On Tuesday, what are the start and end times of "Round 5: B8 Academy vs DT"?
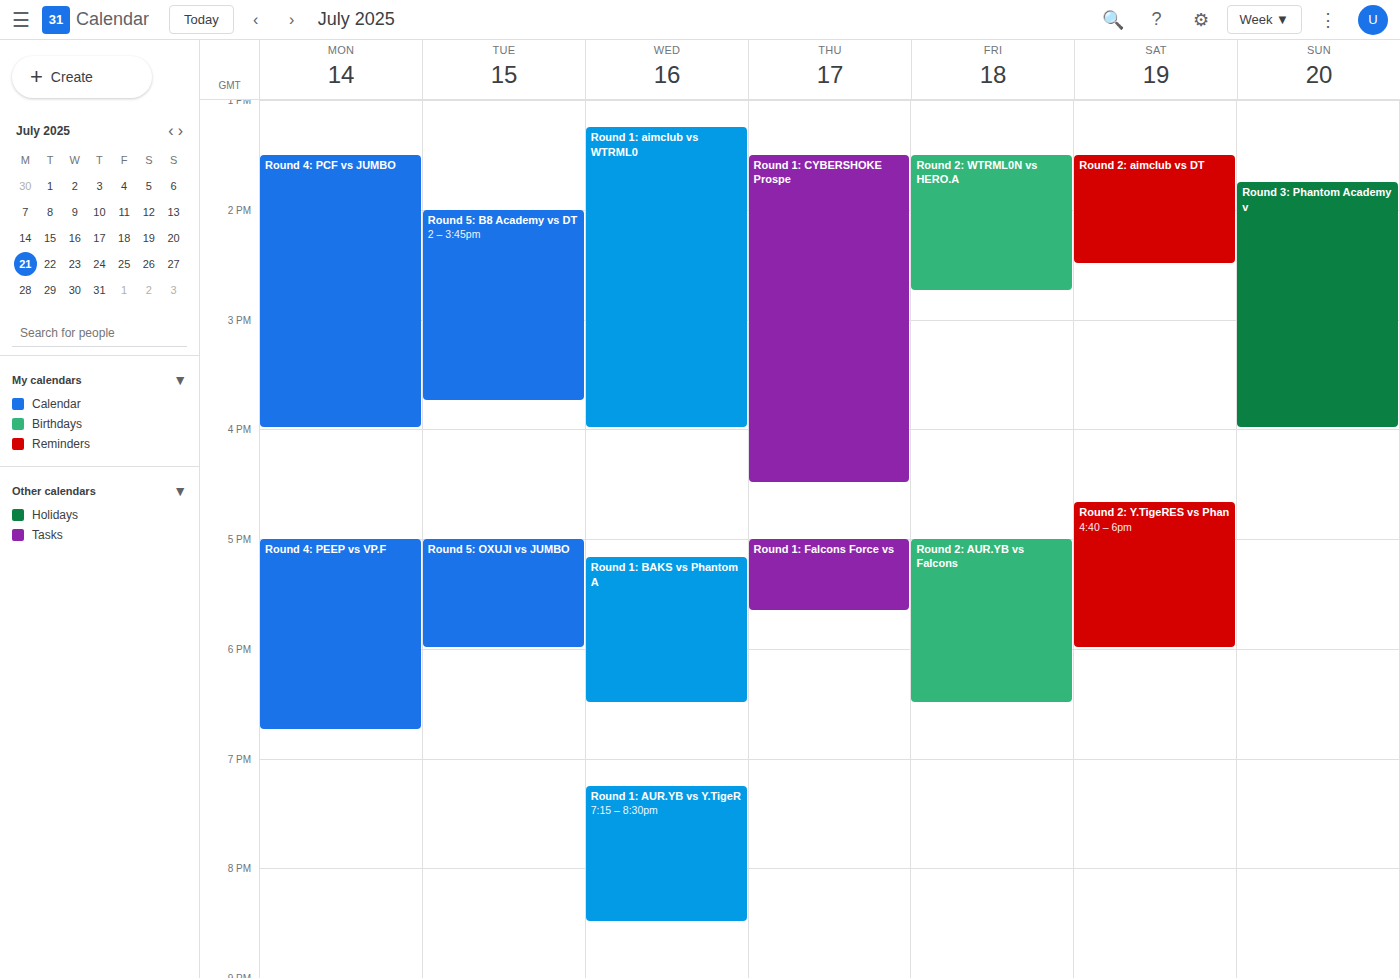
2:00 PM to 3:45 PM